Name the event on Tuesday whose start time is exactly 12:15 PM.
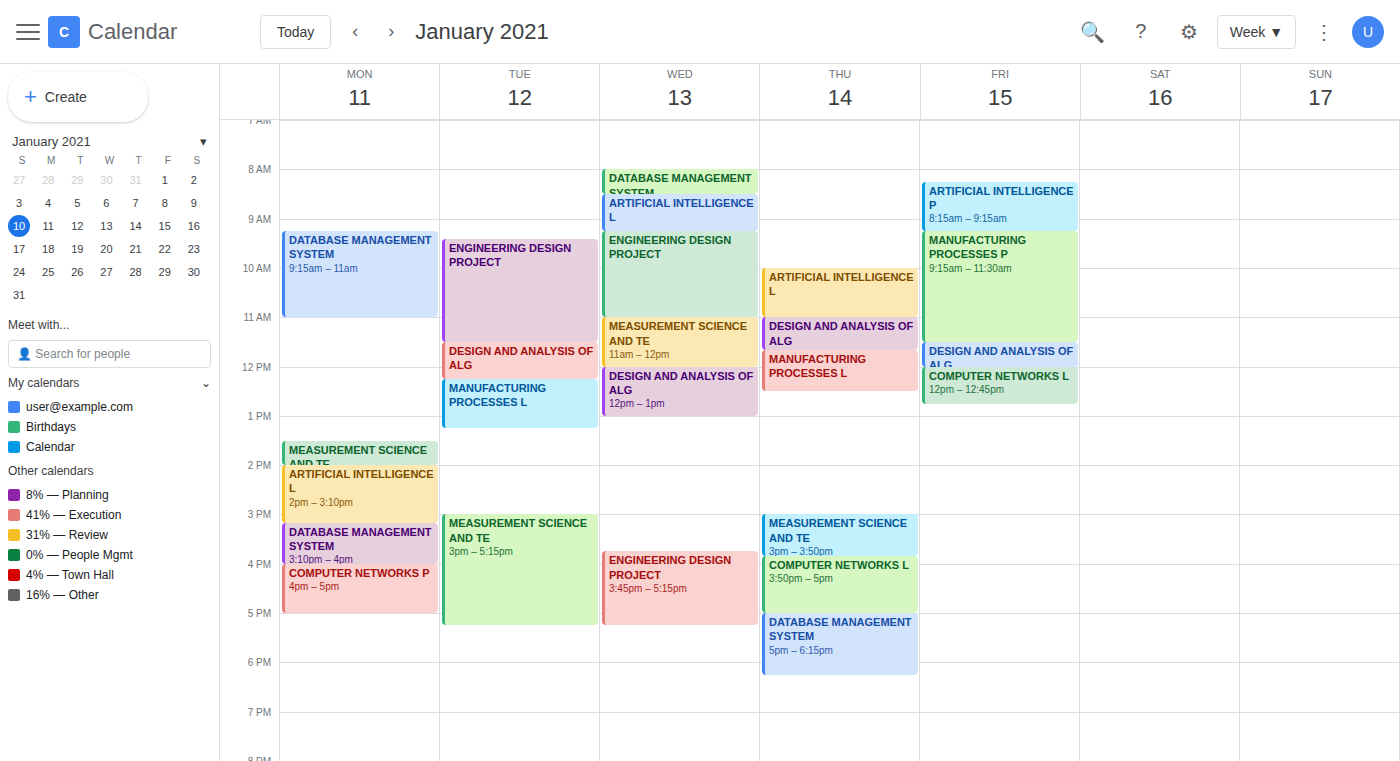
"MANUFACTURING PROCESSES L"